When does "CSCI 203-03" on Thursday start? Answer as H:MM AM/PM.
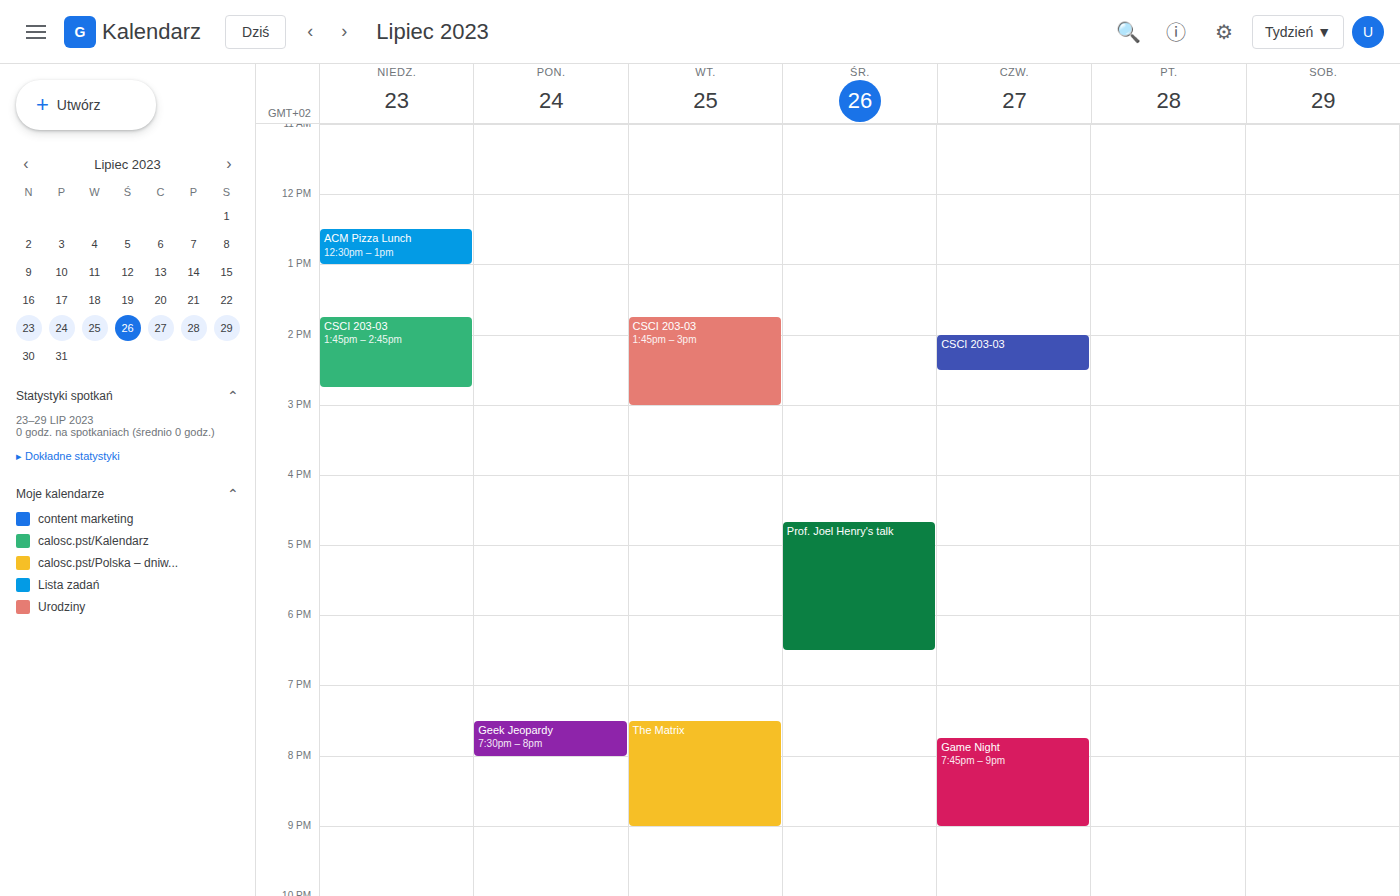
2:00 PM